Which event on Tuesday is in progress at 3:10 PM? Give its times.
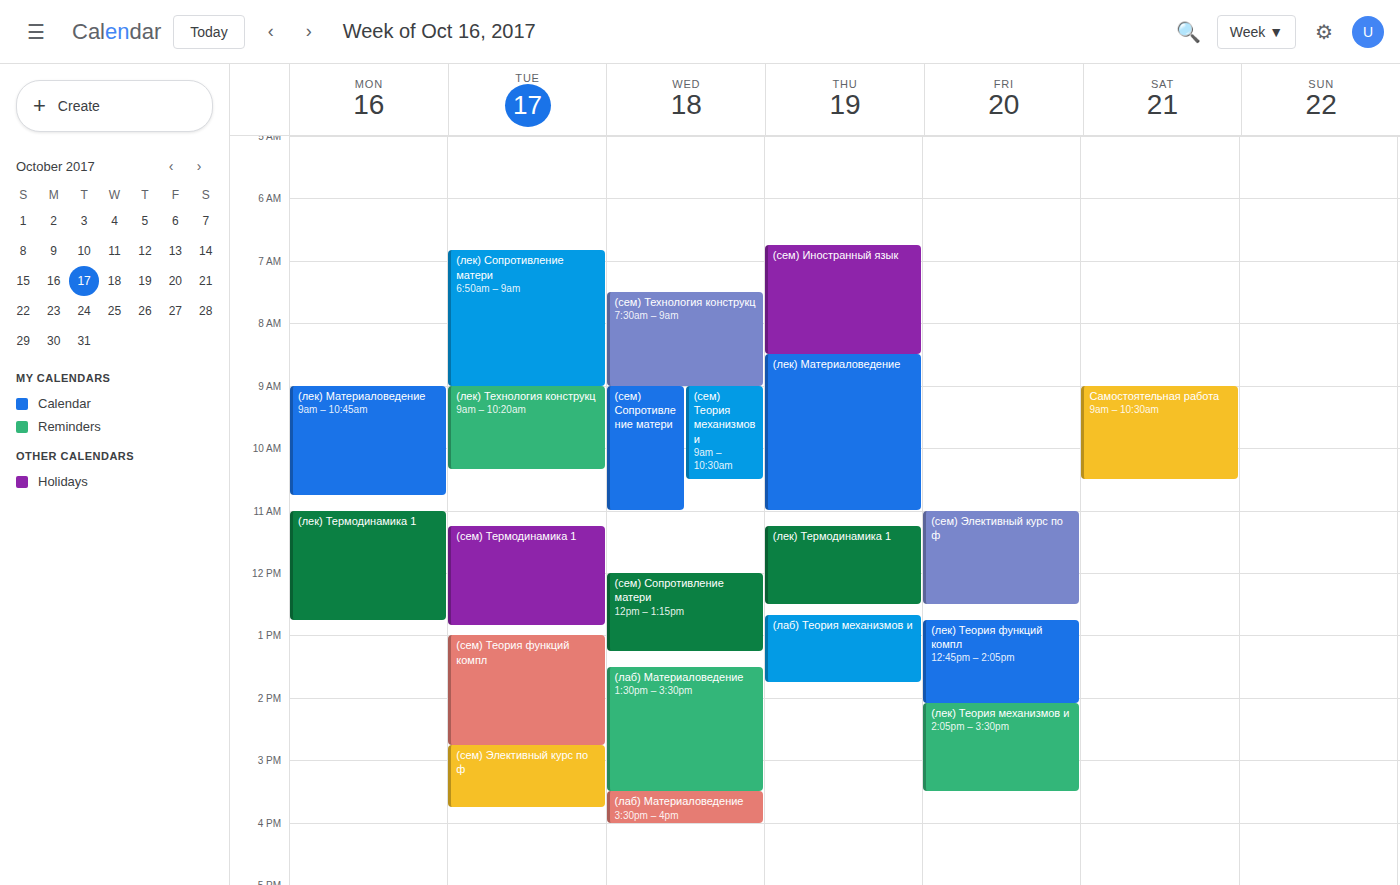
"(сем) Элективный курс по ф", 2:45 PM to 3:45 PM